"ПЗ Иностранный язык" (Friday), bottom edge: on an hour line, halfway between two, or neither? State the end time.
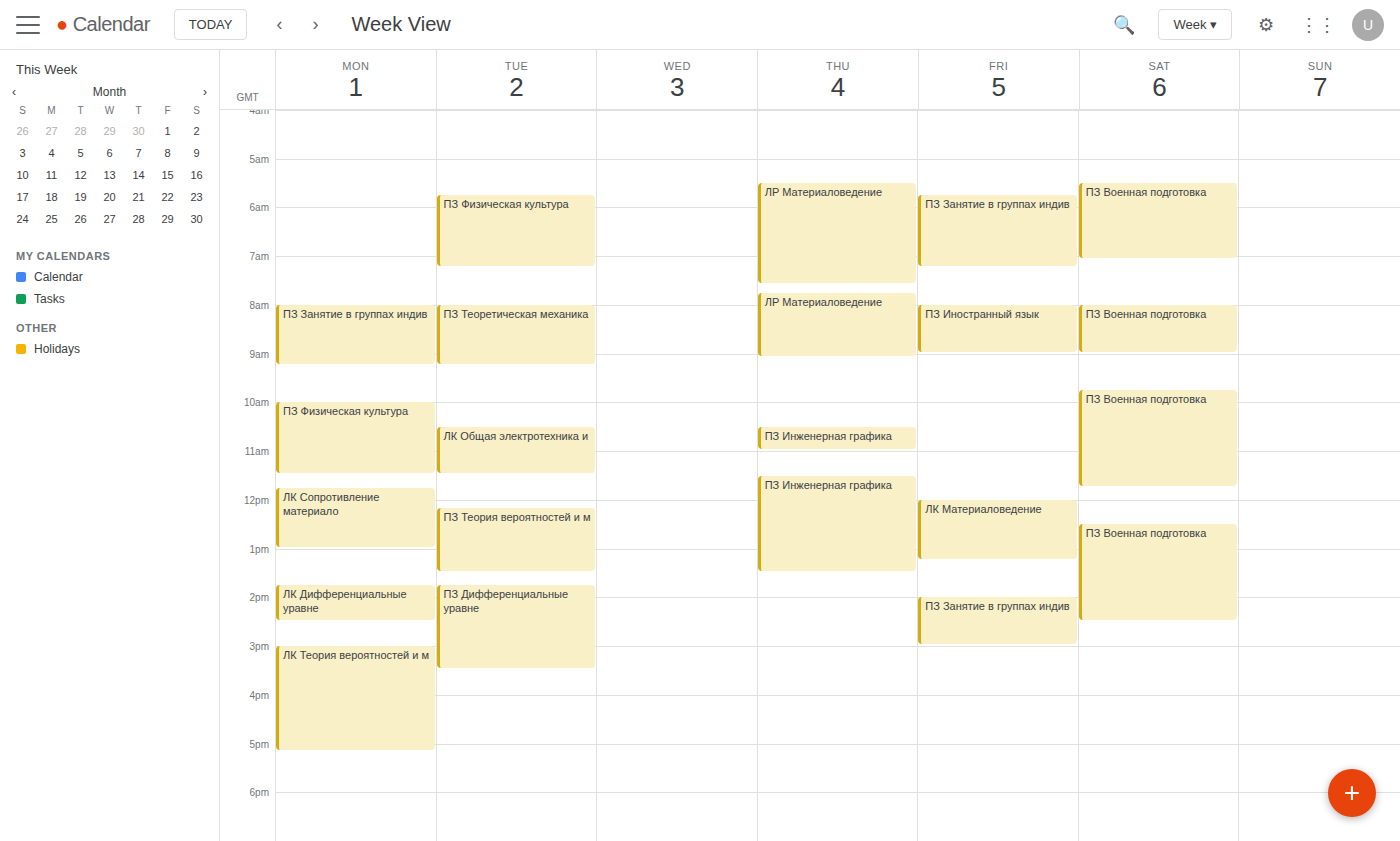
9:00 AM -- exactly on the 9 AM line.